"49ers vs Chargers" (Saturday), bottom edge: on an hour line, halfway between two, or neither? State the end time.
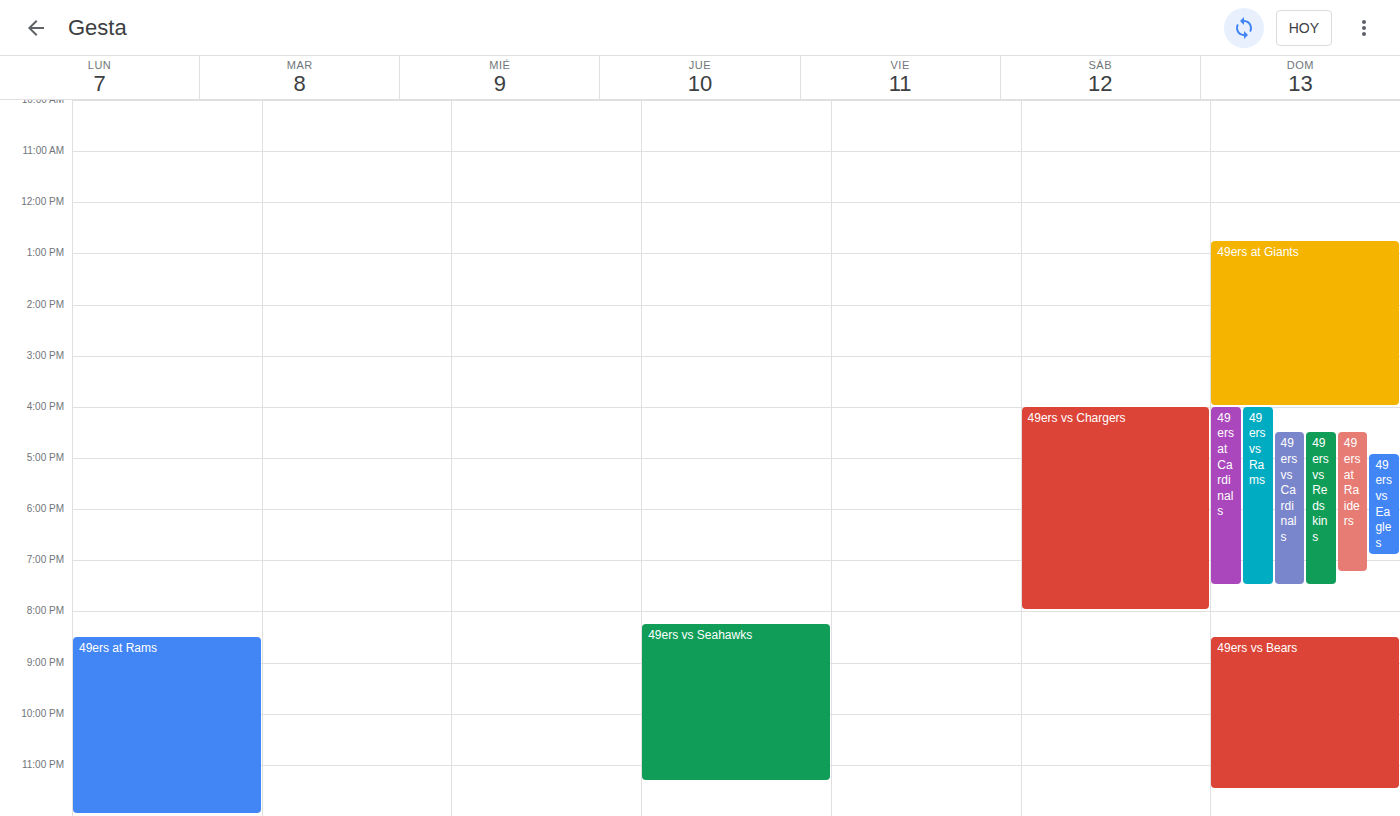
8:00 PM -- exactly on the 8 PM line.